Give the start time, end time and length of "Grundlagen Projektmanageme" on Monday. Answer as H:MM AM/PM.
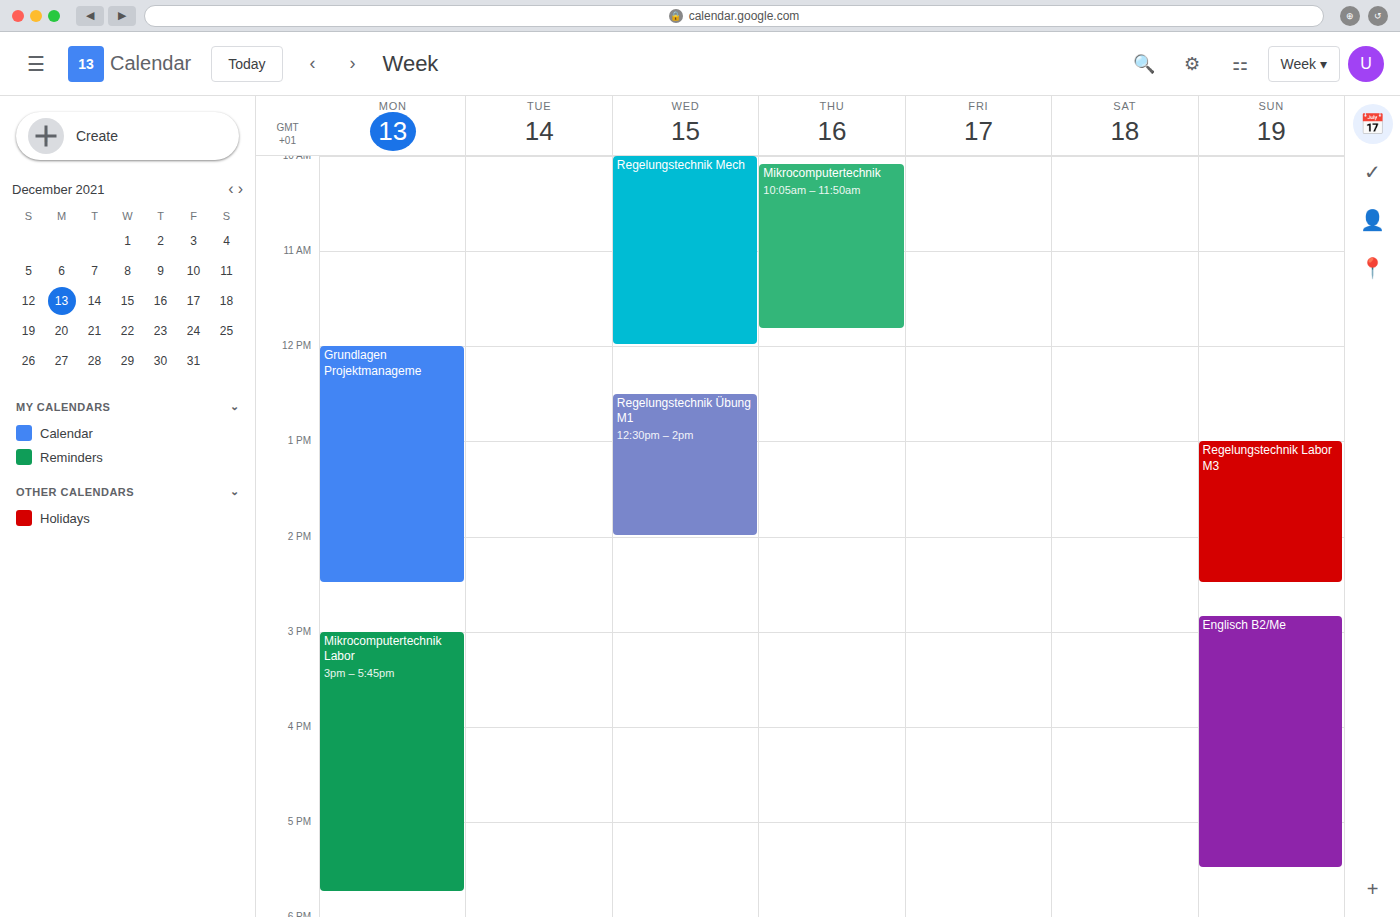
12:00 PM to 2:30 PM, 2 hours 30 minutes